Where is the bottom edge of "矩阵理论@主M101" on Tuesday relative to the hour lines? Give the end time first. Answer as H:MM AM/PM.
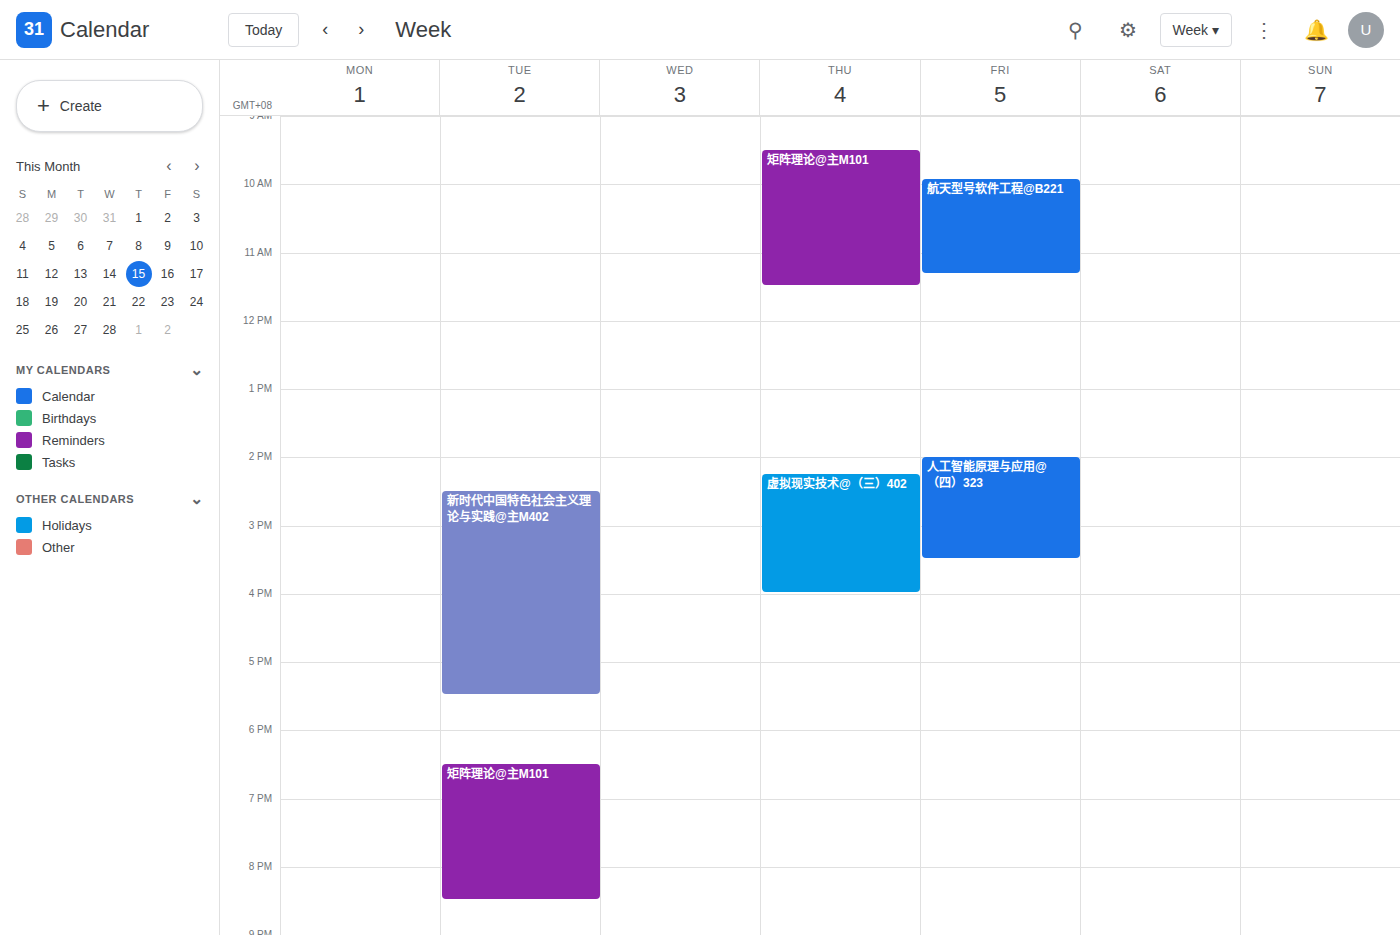
8:30 PM -- halfway between the 8 PM and 9 PM lines.